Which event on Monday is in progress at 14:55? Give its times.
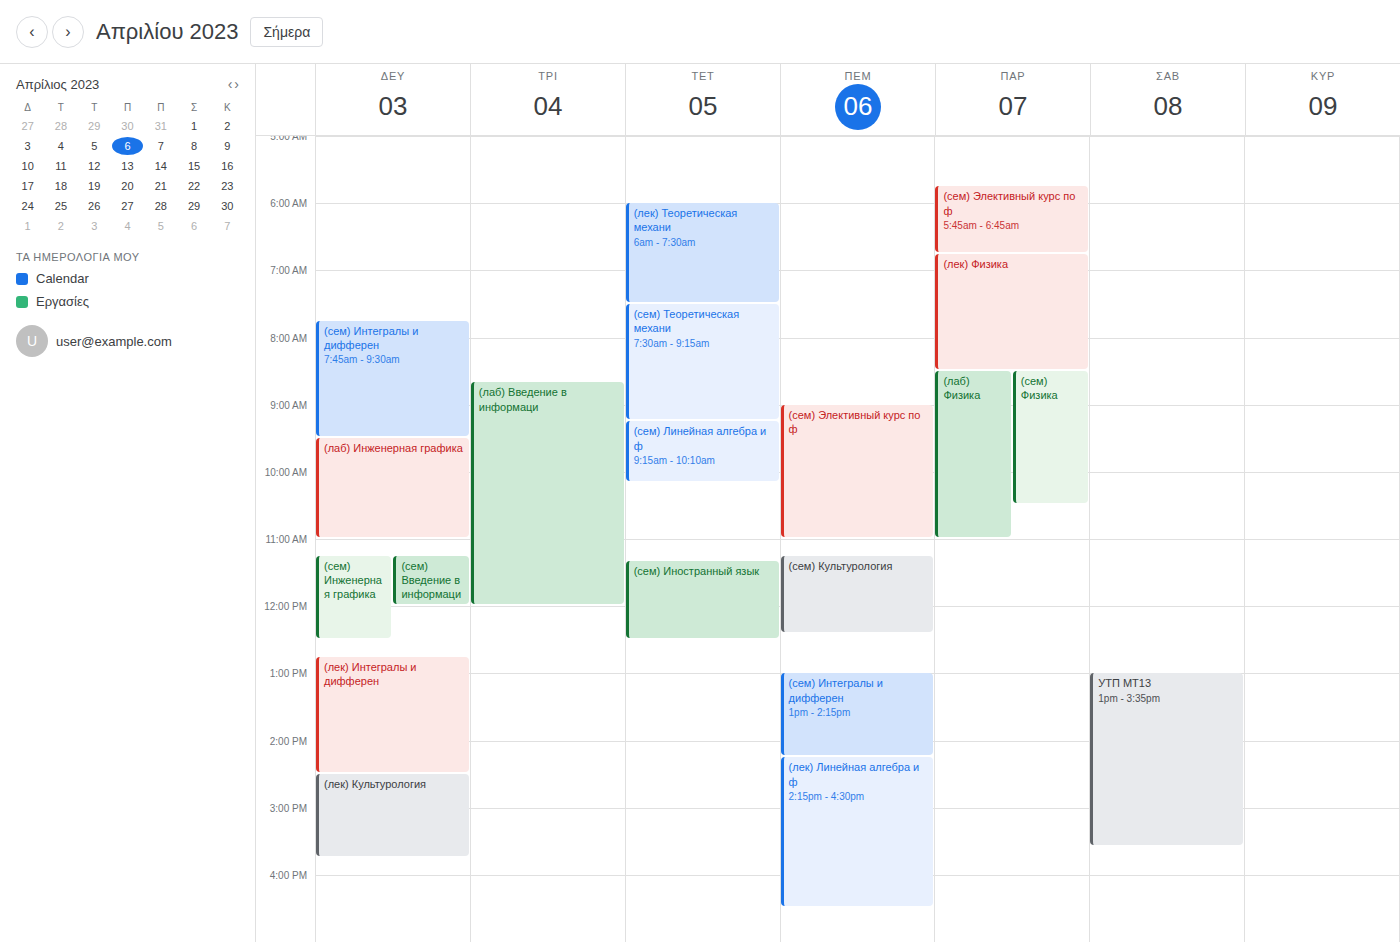
"(лек) Культурология", 14:30 to 15:45